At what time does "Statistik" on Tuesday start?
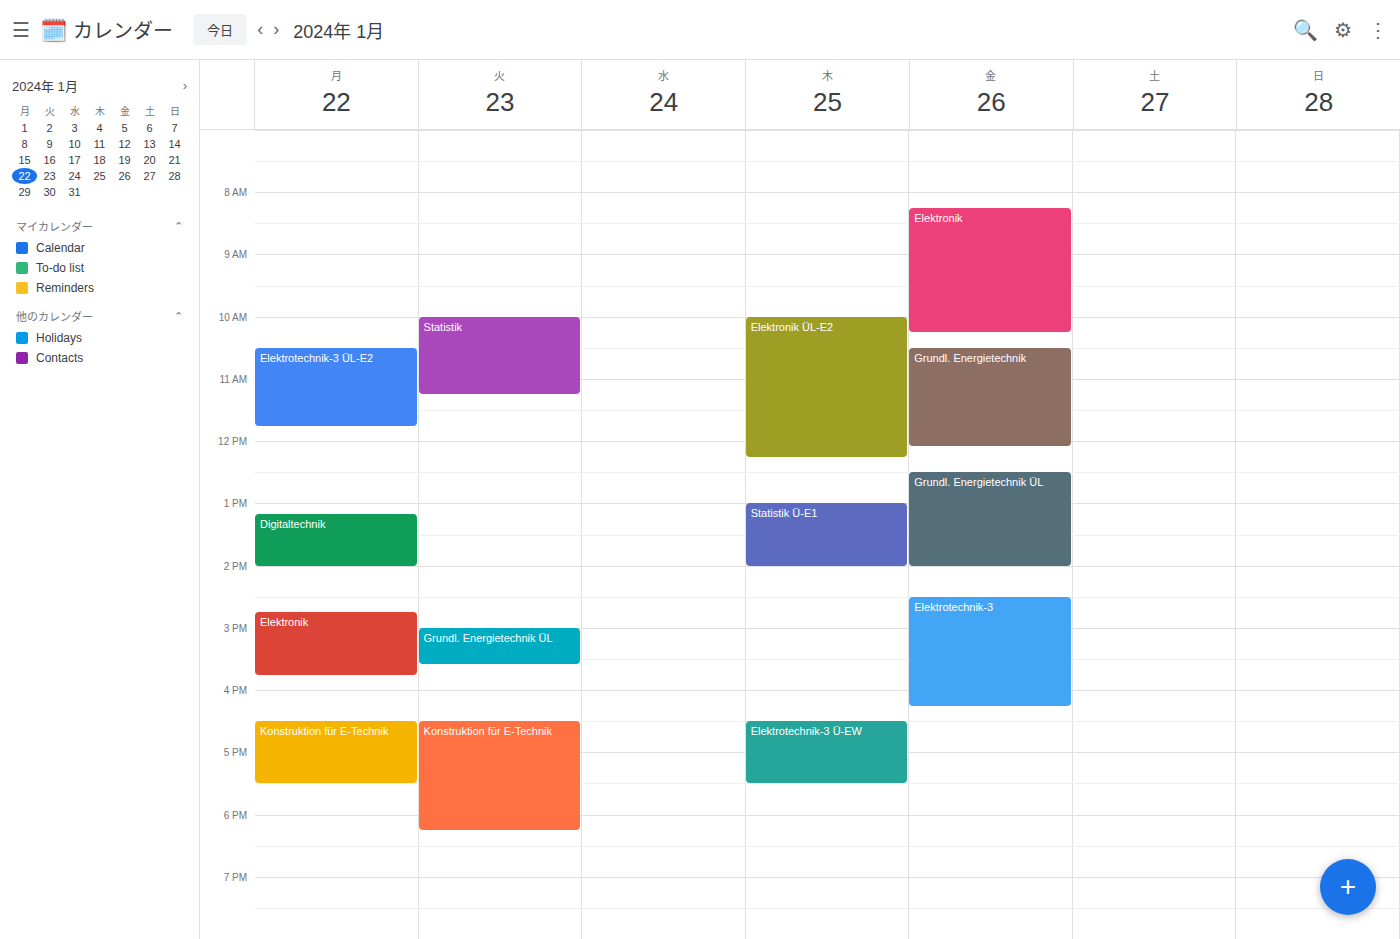
10:00 AM